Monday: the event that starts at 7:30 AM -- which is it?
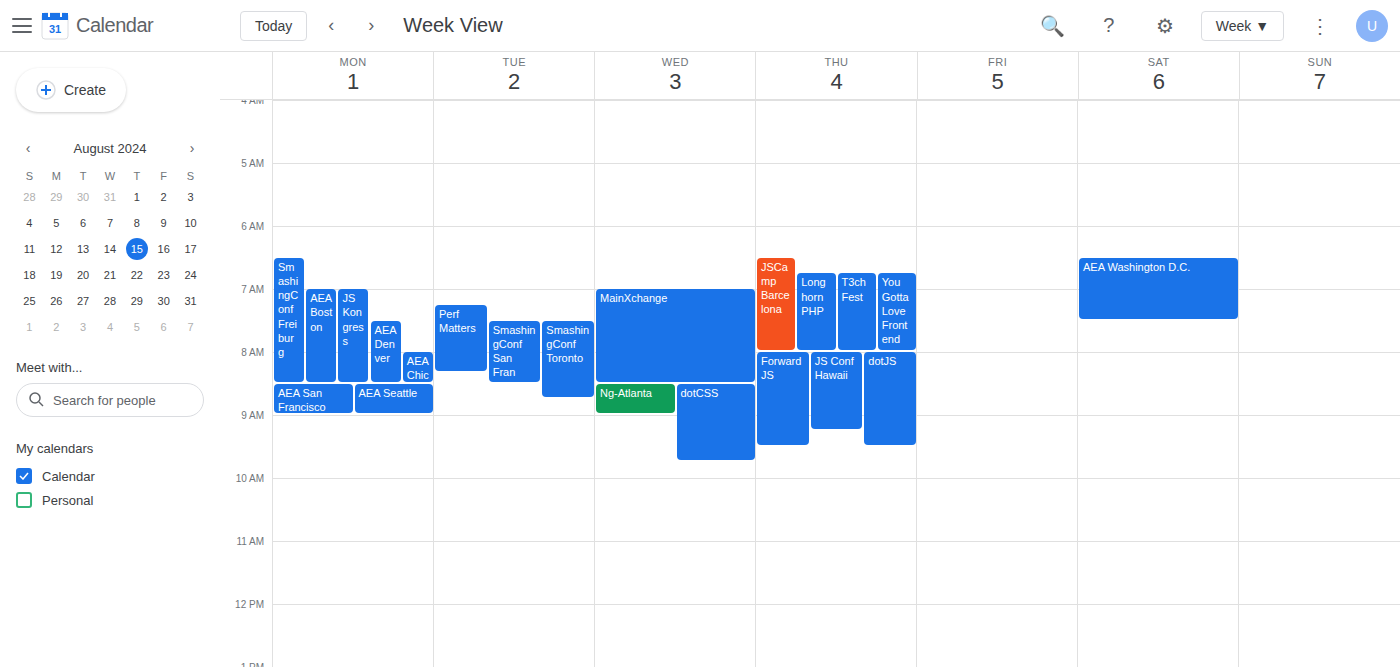
"AEA Denver"